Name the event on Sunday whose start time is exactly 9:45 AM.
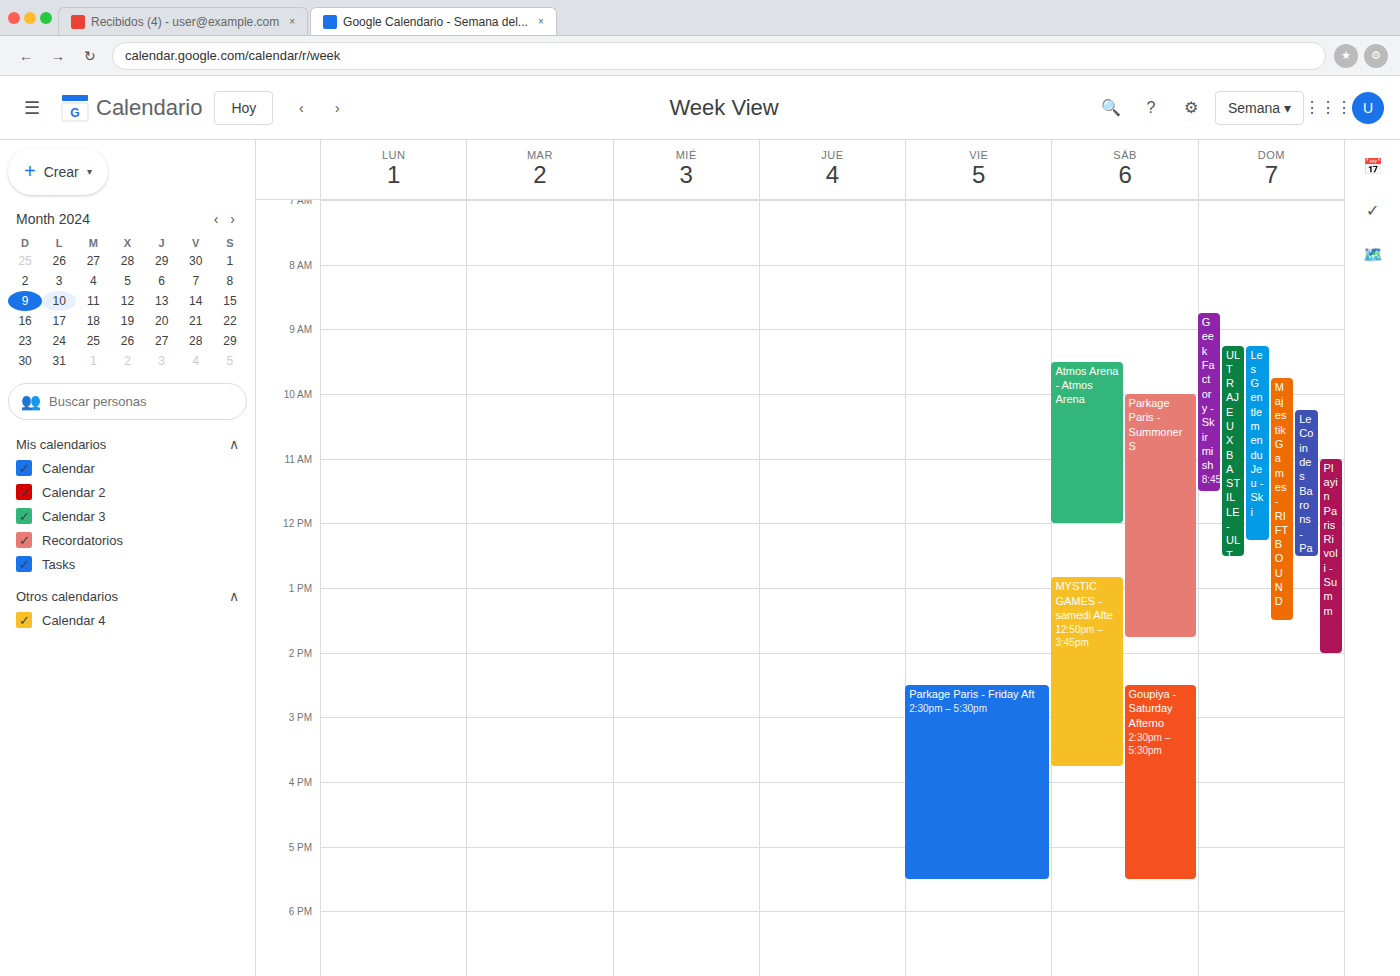
"Majestik Games - RIFTBOUND"